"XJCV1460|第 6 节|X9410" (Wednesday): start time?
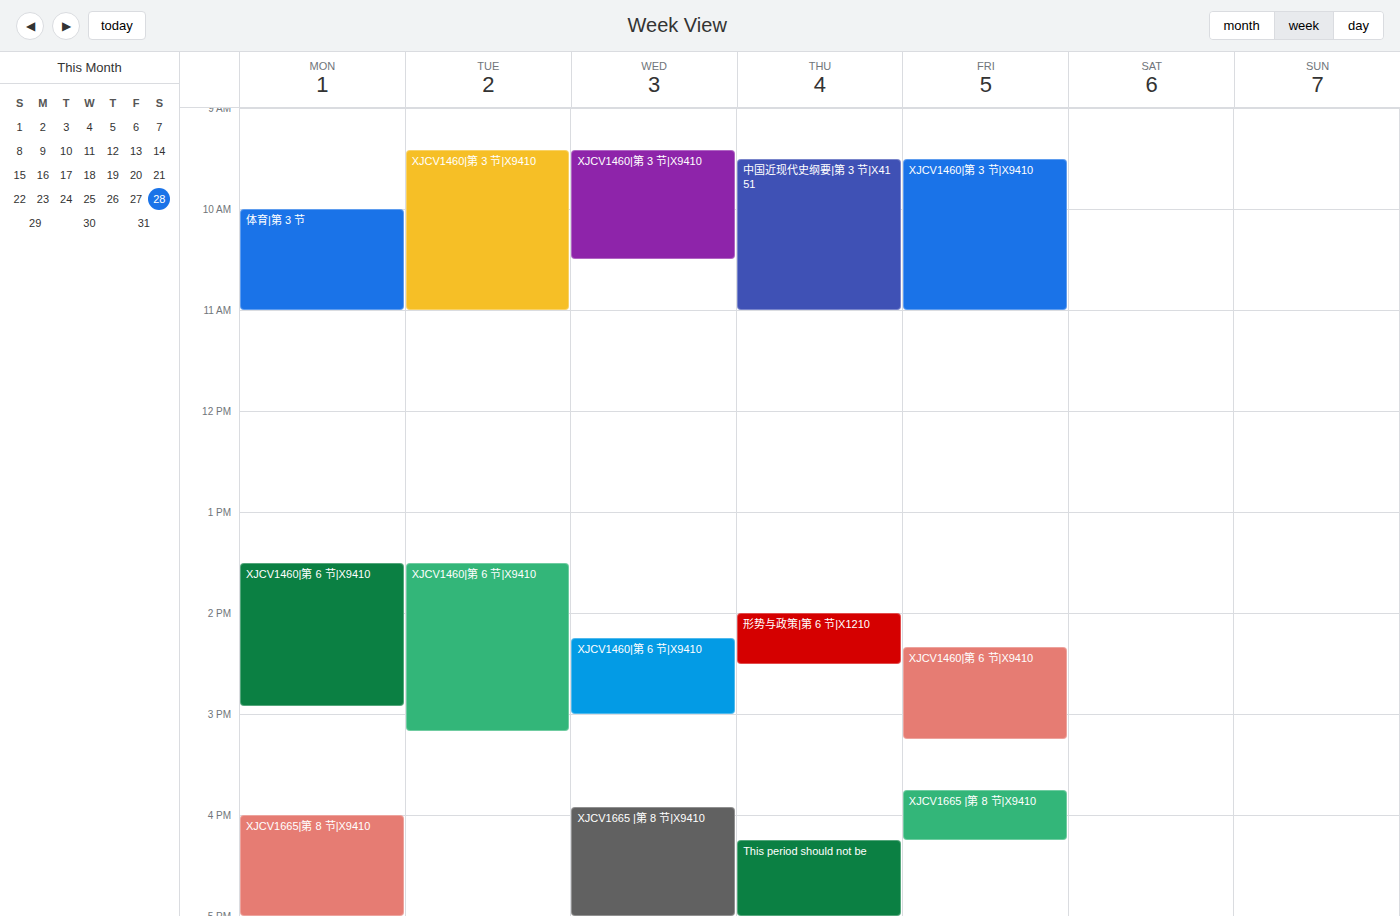
2:15 PM